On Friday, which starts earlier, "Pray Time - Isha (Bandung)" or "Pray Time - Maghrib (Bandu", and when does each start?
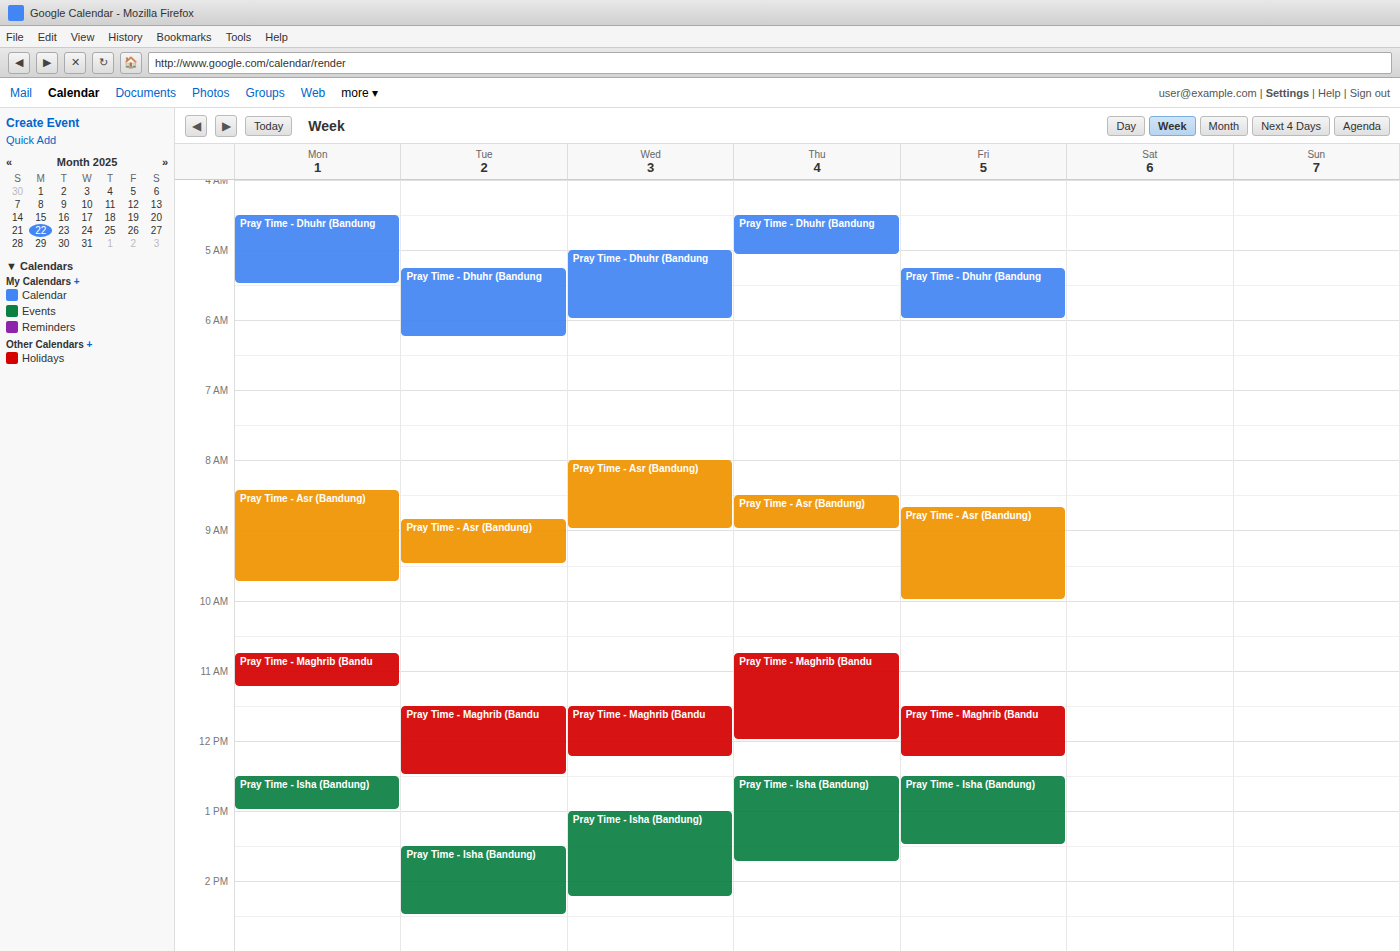
"Pray Time - Maghrib (Bandu" 11:30 AM; "Pray Time - Isha (Bandung)" 12:30 PM.